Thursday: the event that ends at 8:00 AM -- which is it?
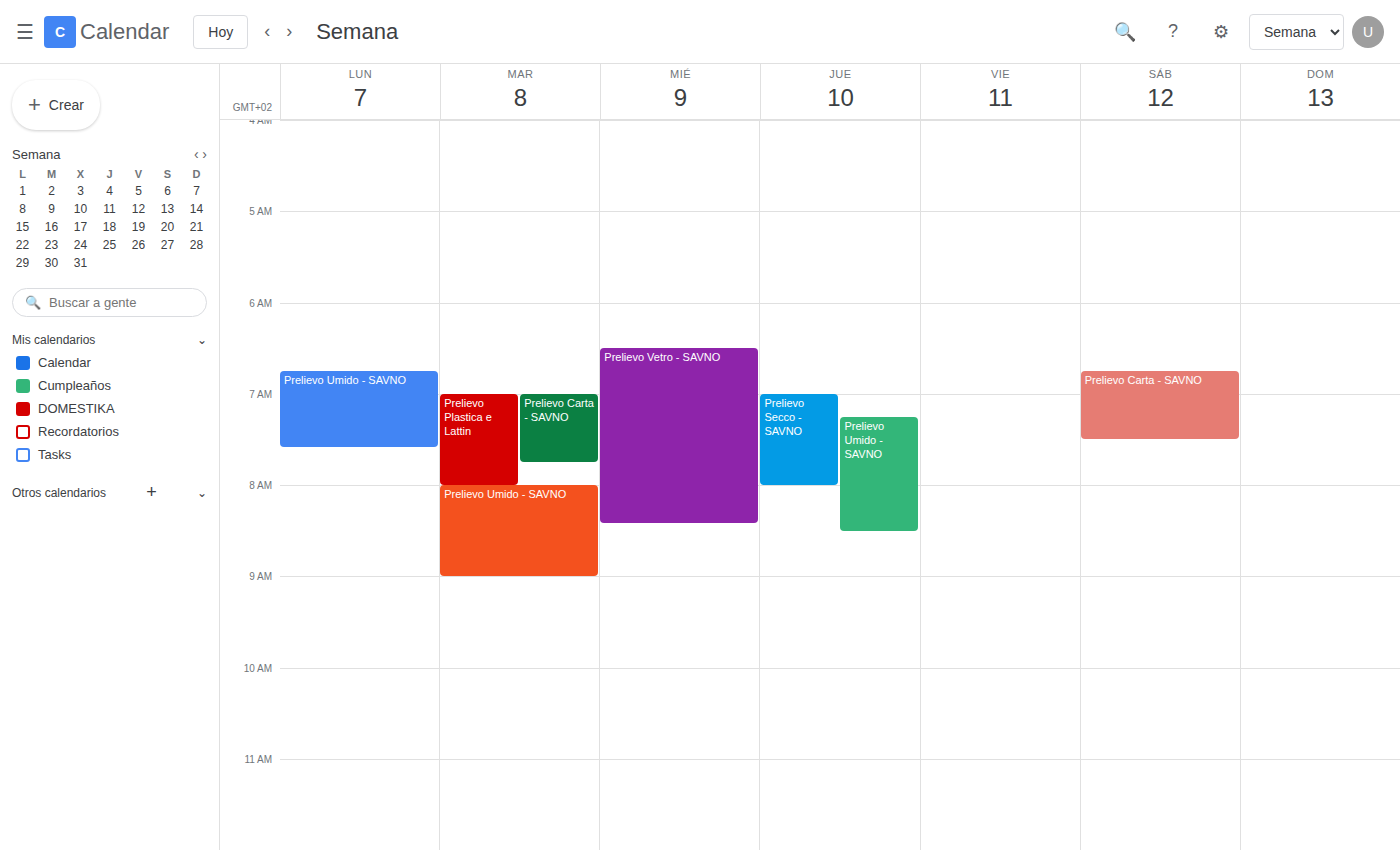
"Prelievo Secco - SAVNO"